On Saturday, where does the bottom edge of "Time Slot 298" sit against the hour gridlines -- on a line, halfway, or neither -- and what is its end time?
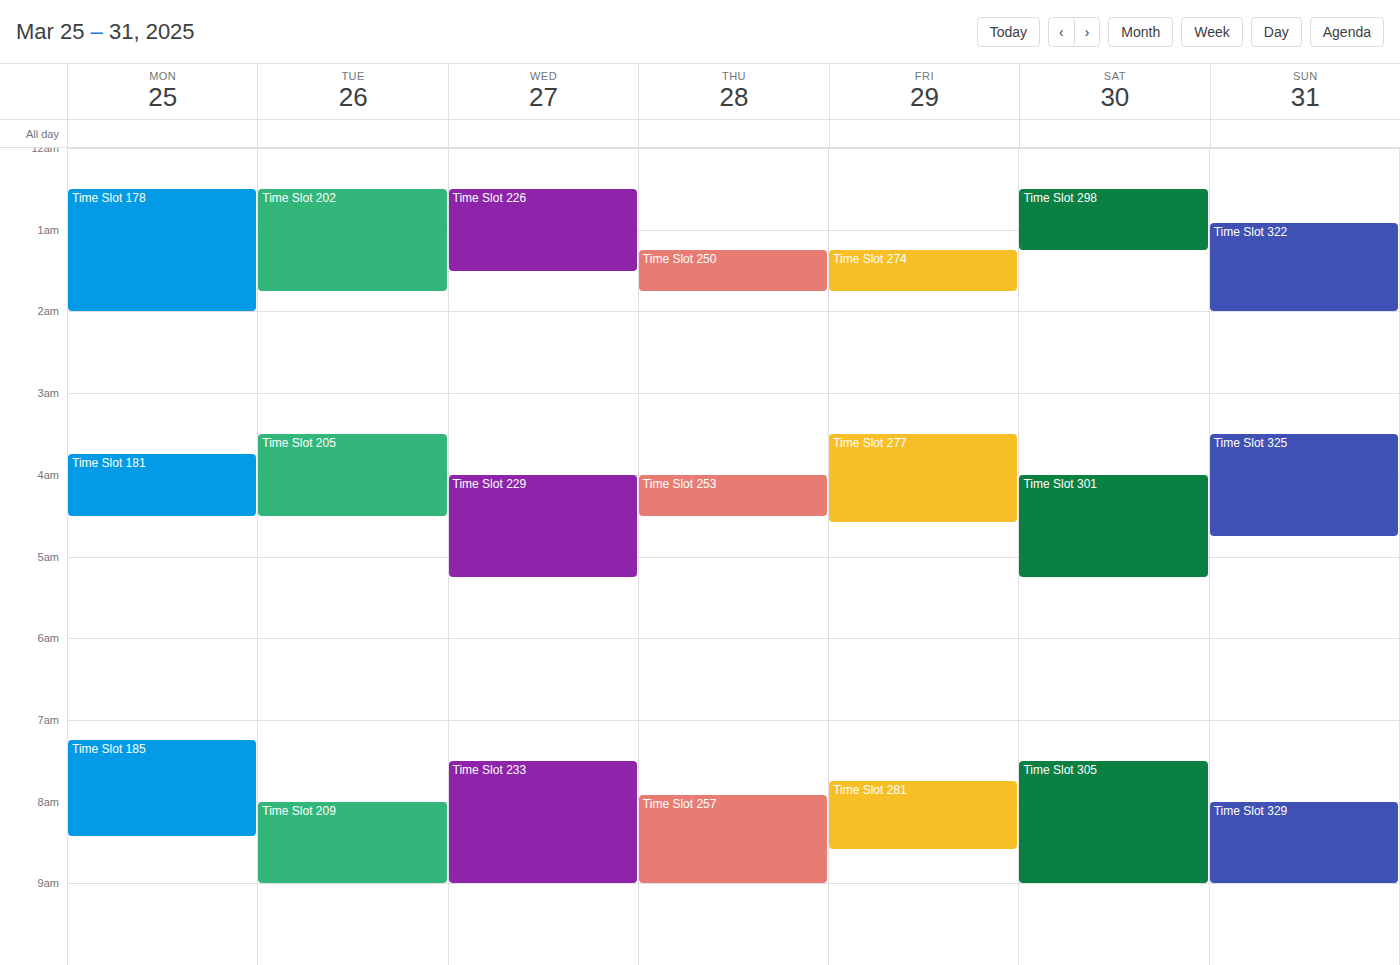
01:15 -- neither: a quarter of the way from the 01:00 line to the 02:00 line.